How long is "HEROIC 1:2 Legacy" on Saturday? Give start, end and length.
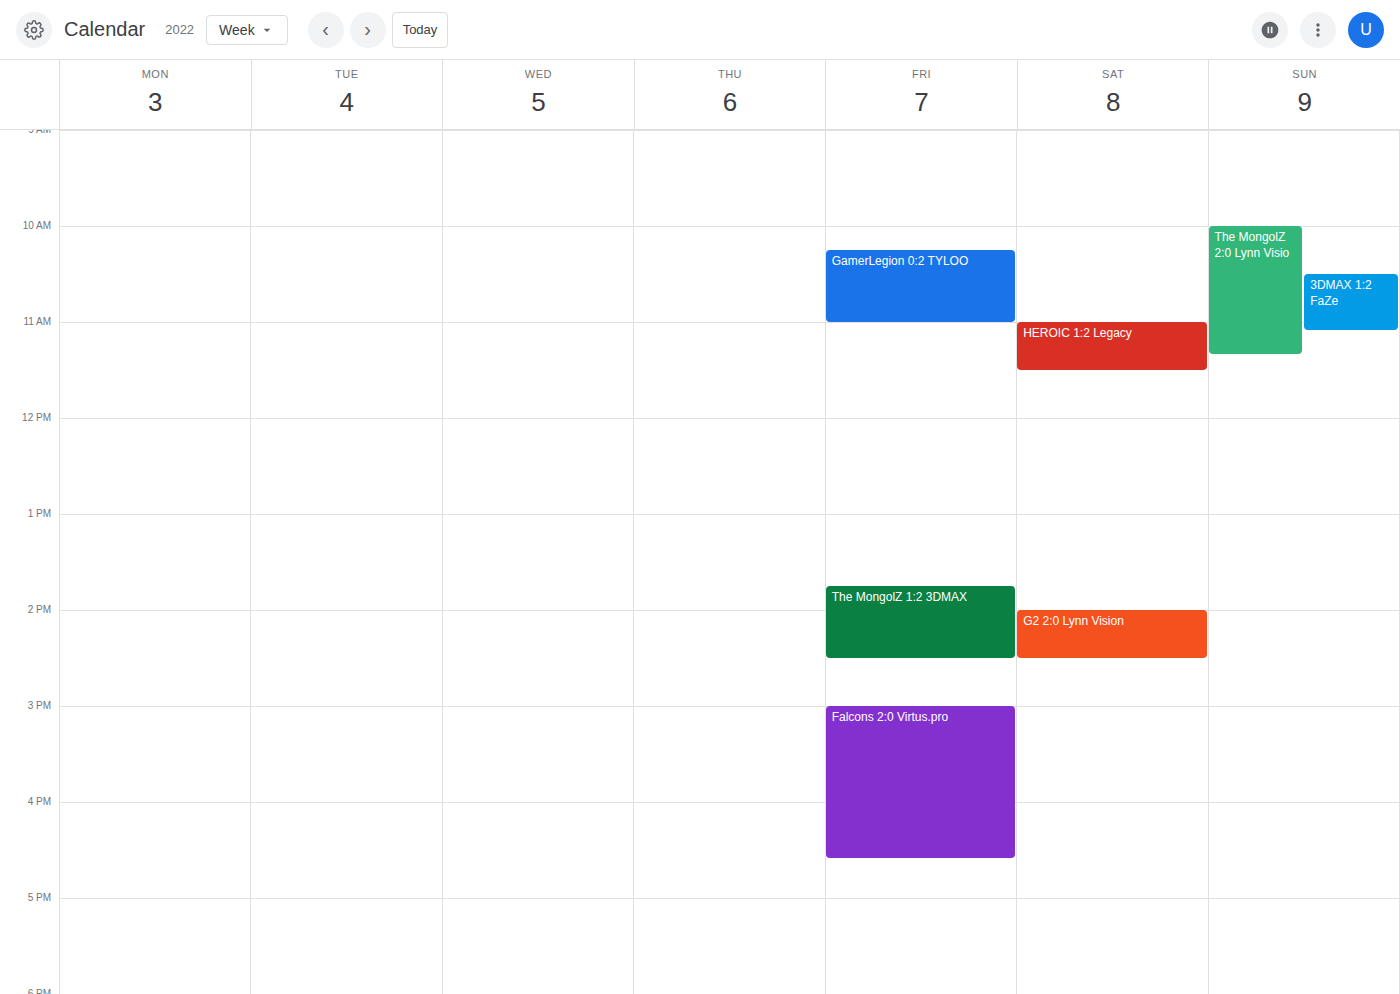
11:00 AM to 11:30 AM, 30 minutes